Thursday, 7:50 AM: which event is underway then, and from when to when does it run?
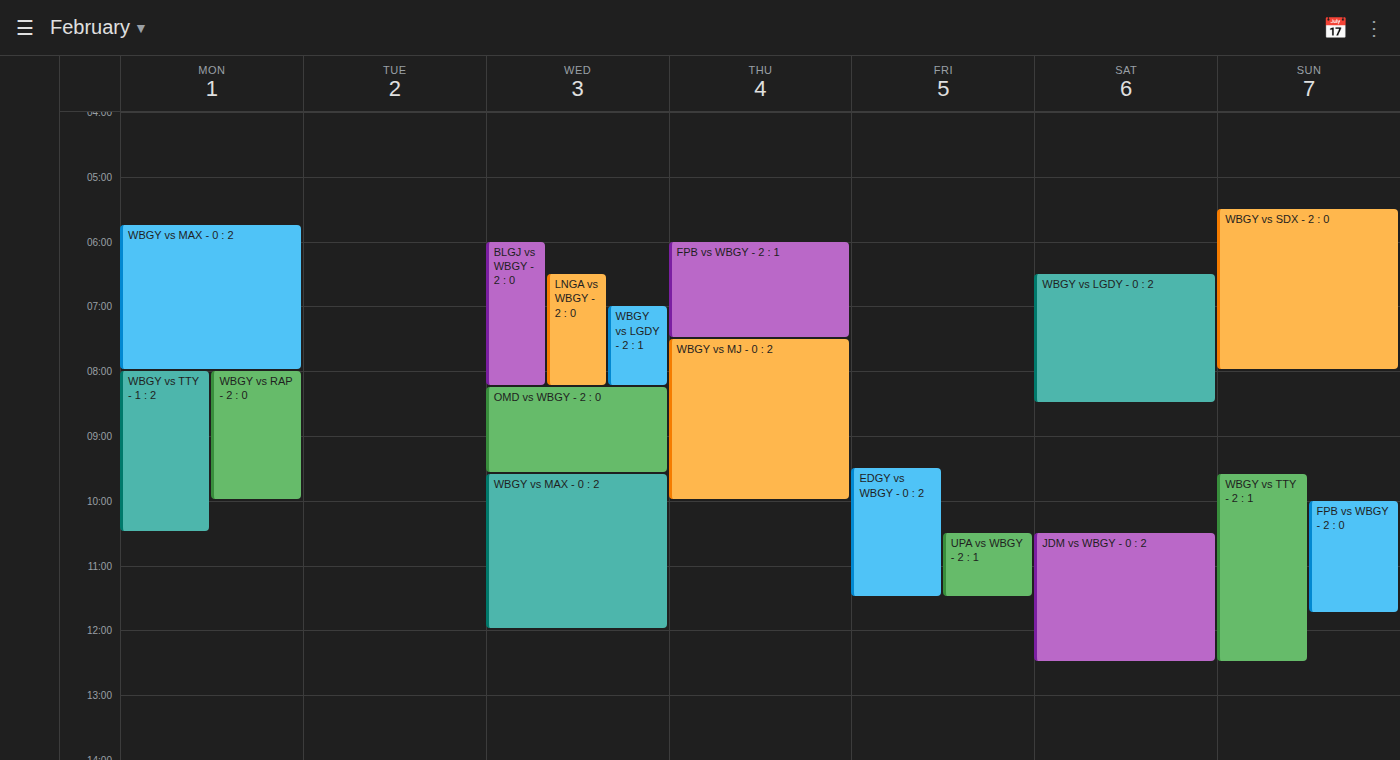
"WBGY vs MJ - 0 : 2", 7:30 AM to 10:00 AM